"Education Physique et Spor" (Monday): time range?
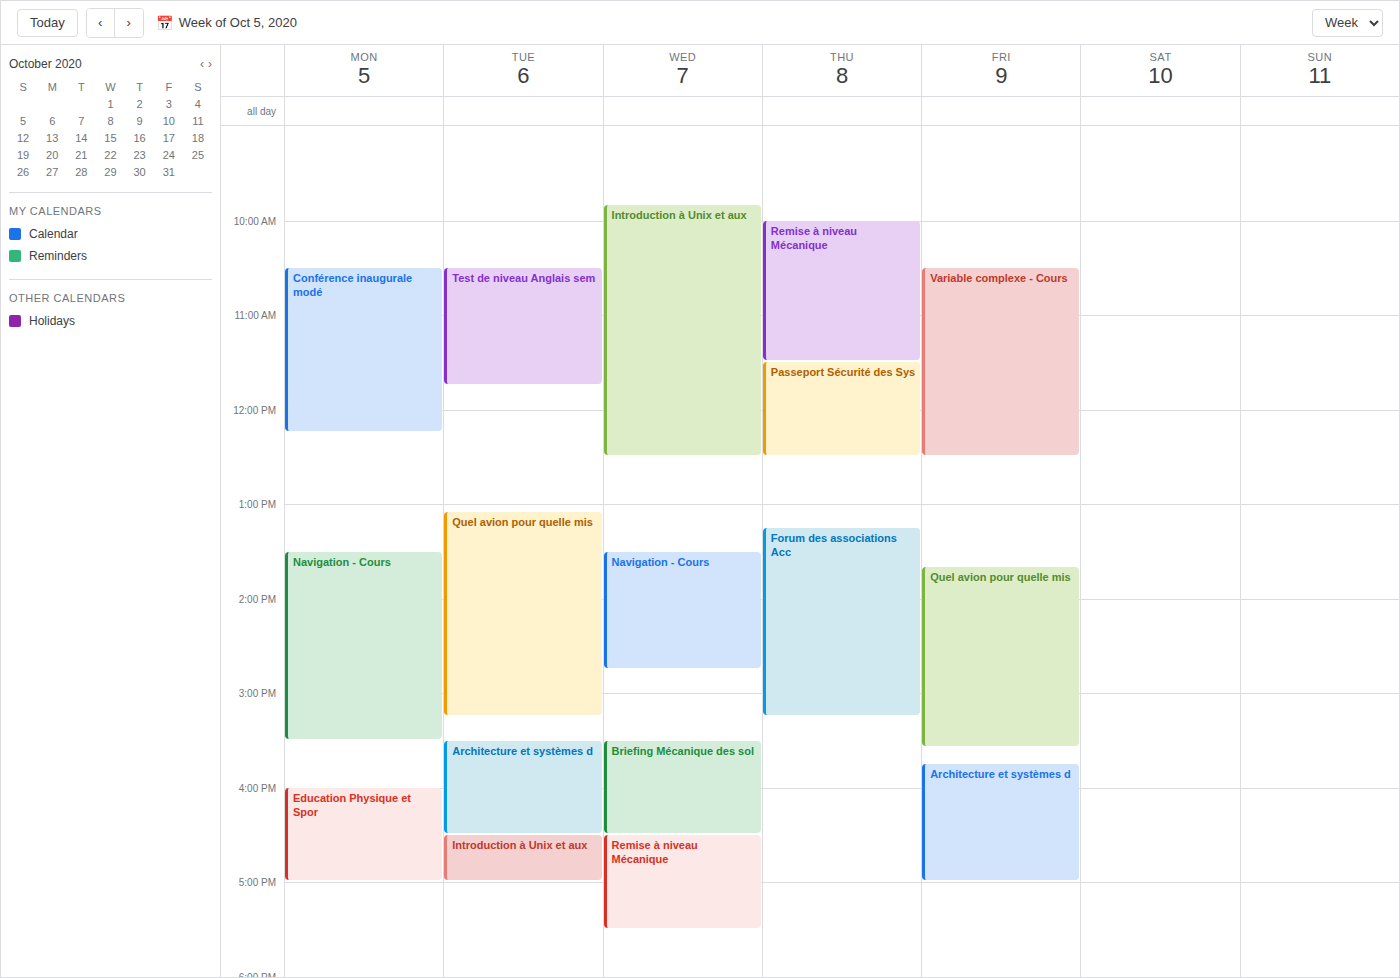
4:00 PM to 5:00 PM